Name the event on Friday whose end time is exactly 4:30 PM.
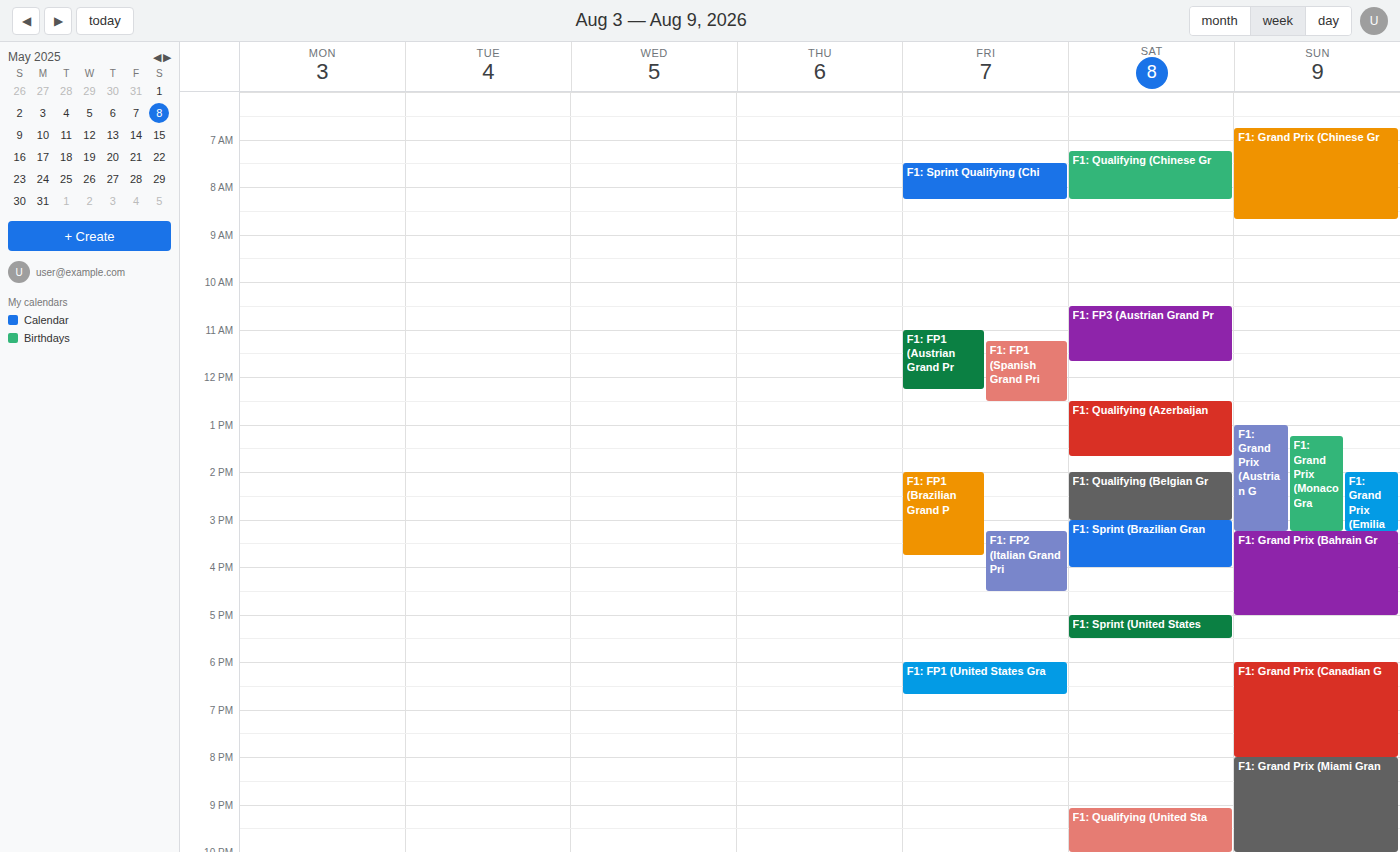
"F1: FP2 (Italian Grand Pri"